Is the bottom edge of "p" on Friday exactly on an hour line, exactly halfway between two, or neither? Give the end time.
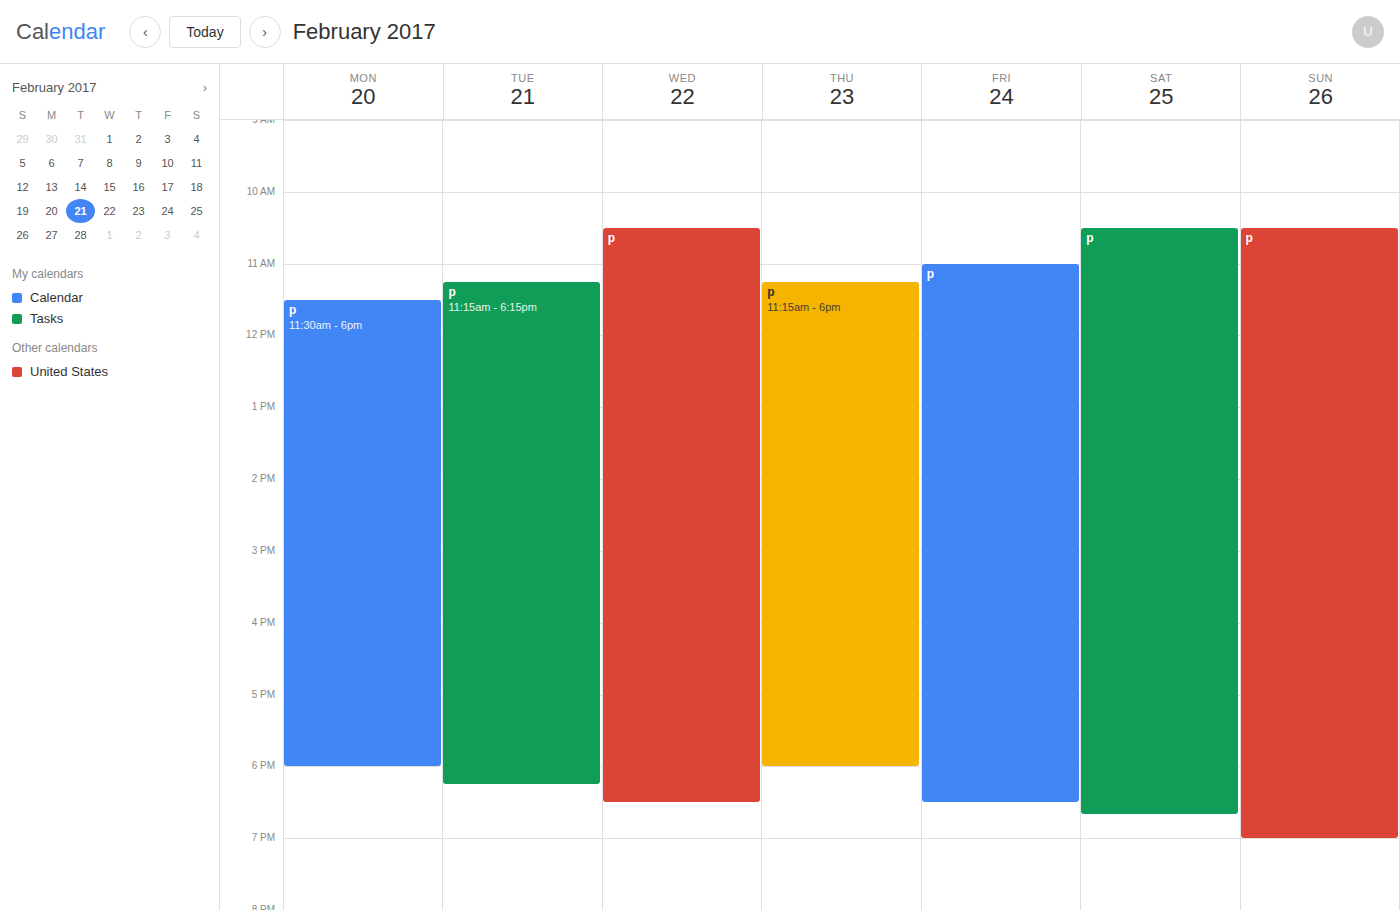
6:30 PM -- halfway between the 6 PM and 7 PM lines.